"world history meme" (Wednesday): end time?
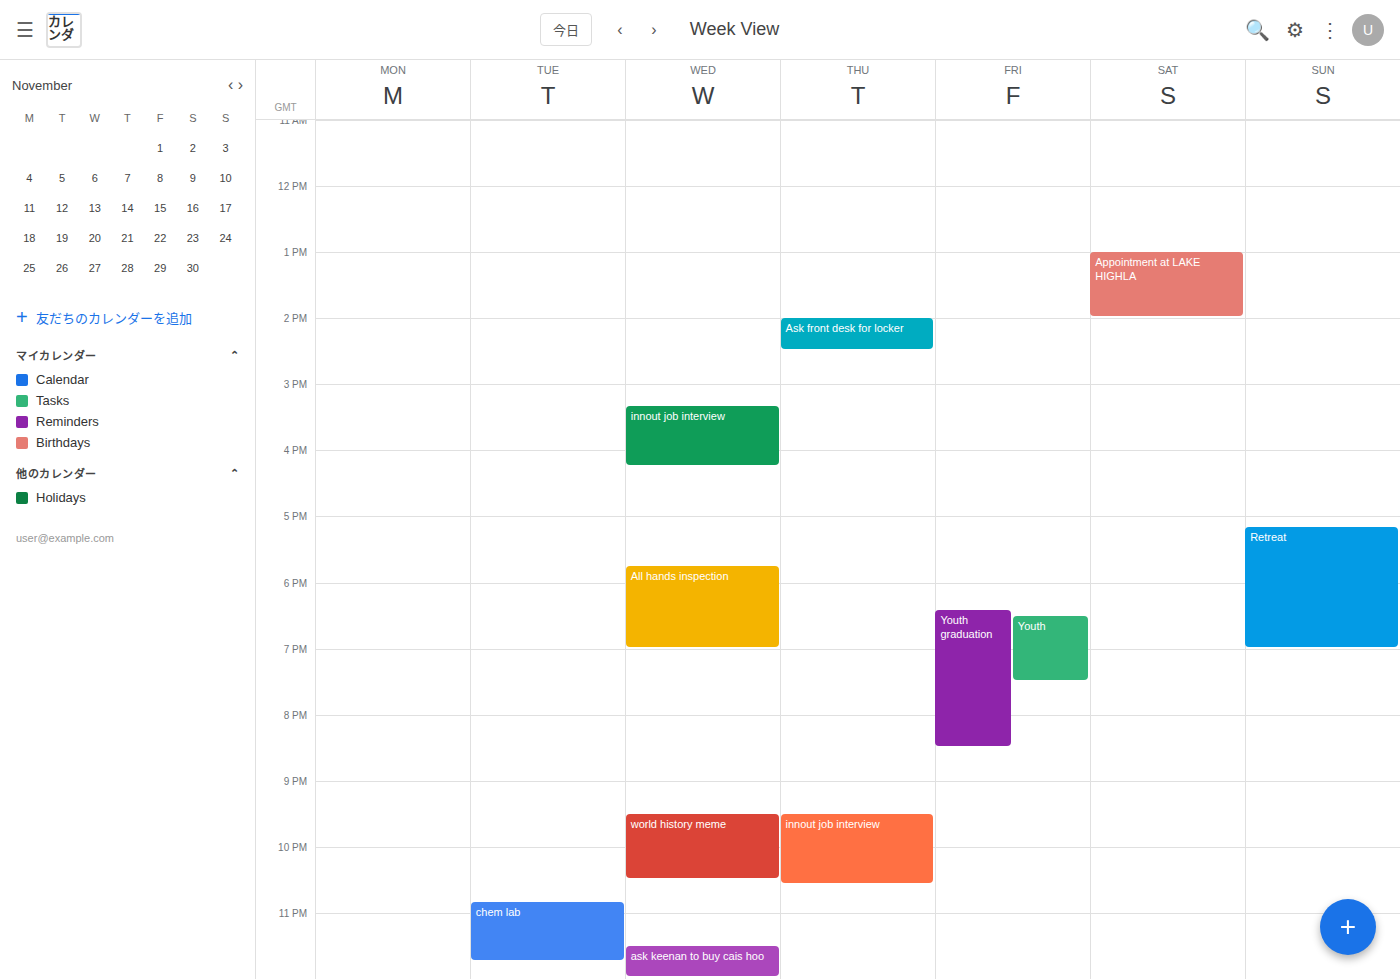
22:30